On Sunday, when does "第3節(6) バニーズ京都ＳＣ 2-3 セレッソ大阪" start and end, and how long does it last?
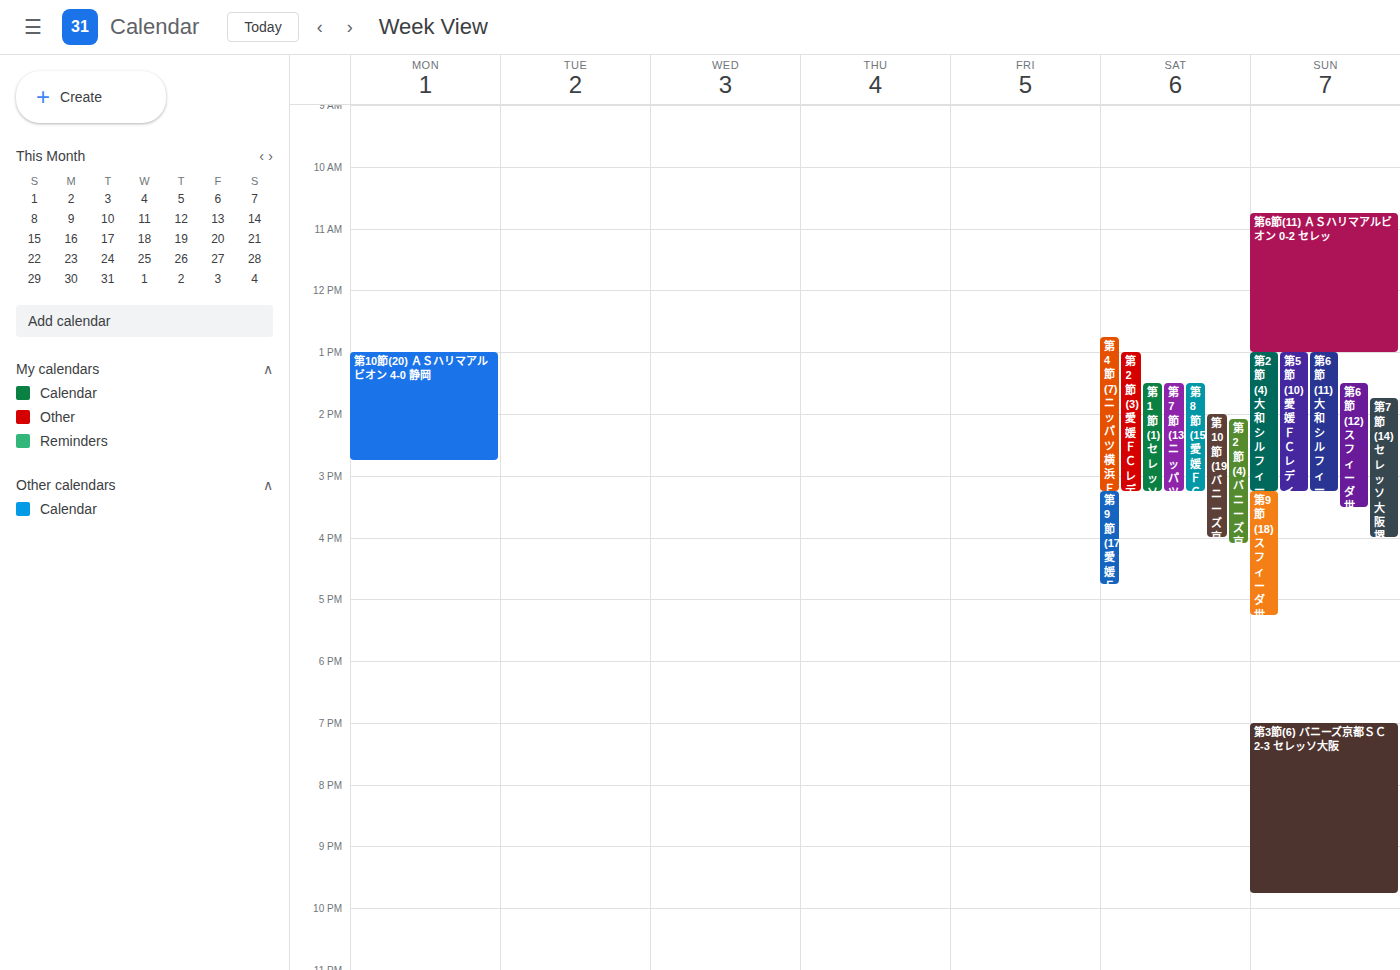
7:00 PM to 9:45 PM, 2 hours 45 minutes